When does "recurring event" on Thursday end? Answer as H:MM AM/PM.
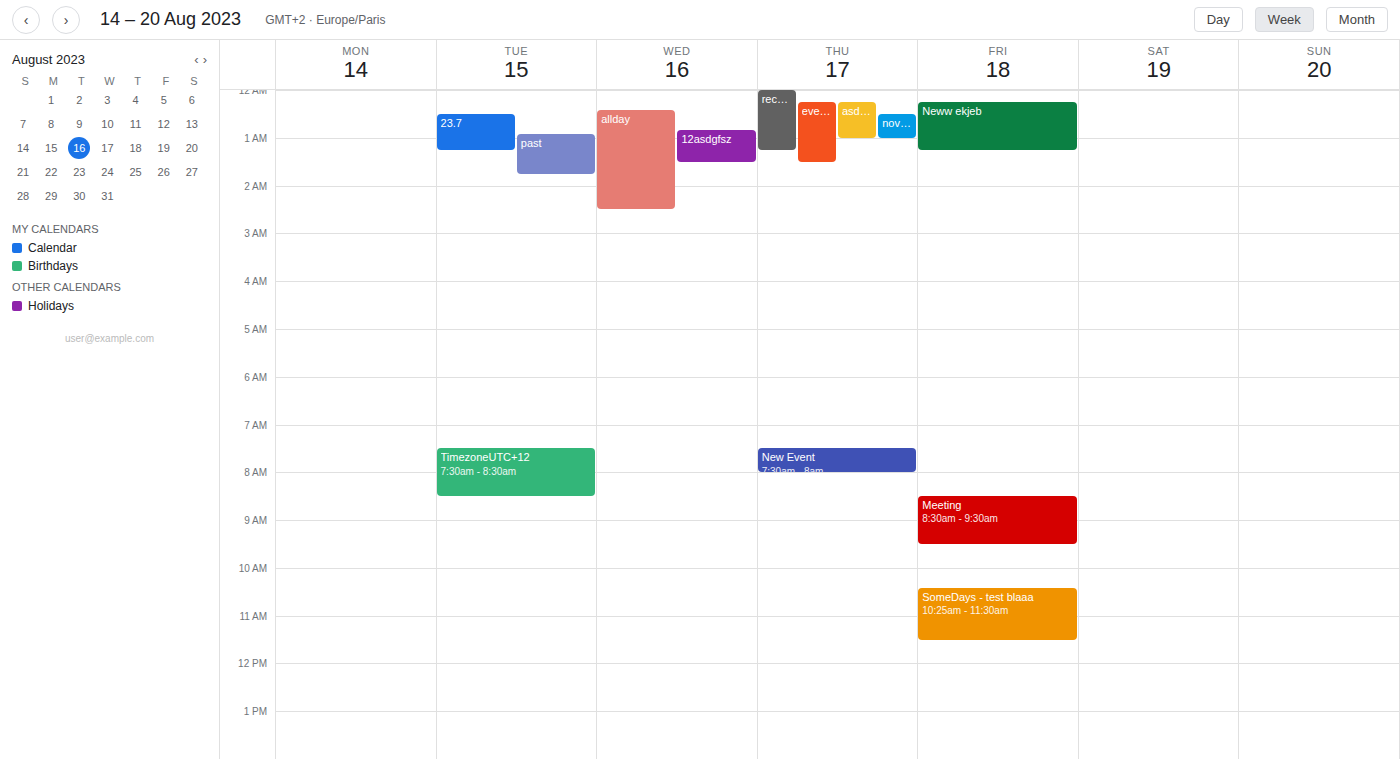
1:15 AM